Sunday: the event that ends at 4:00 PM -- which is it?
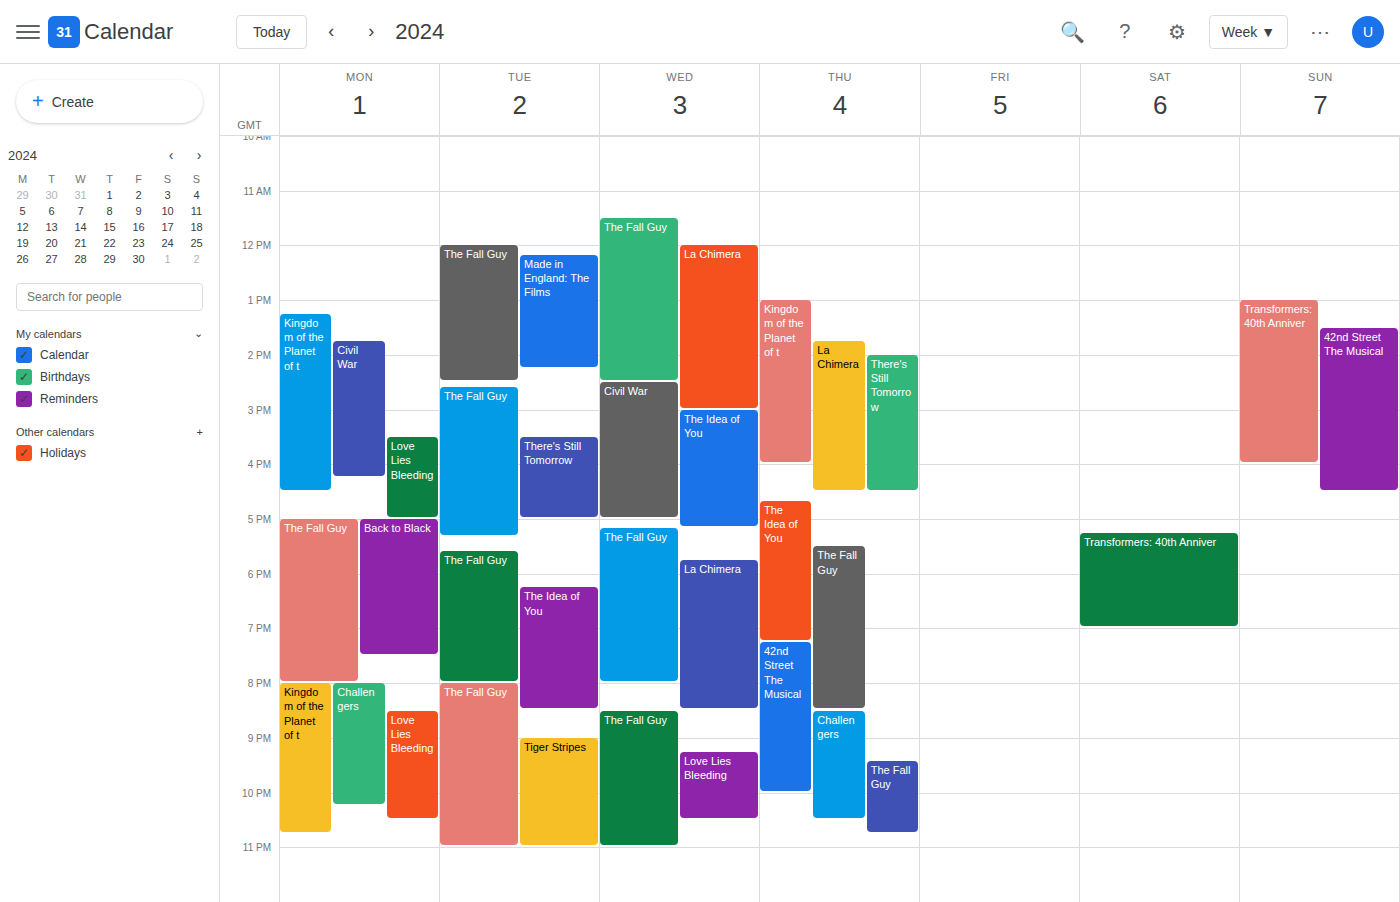
"Transformers: 40th Anniver"